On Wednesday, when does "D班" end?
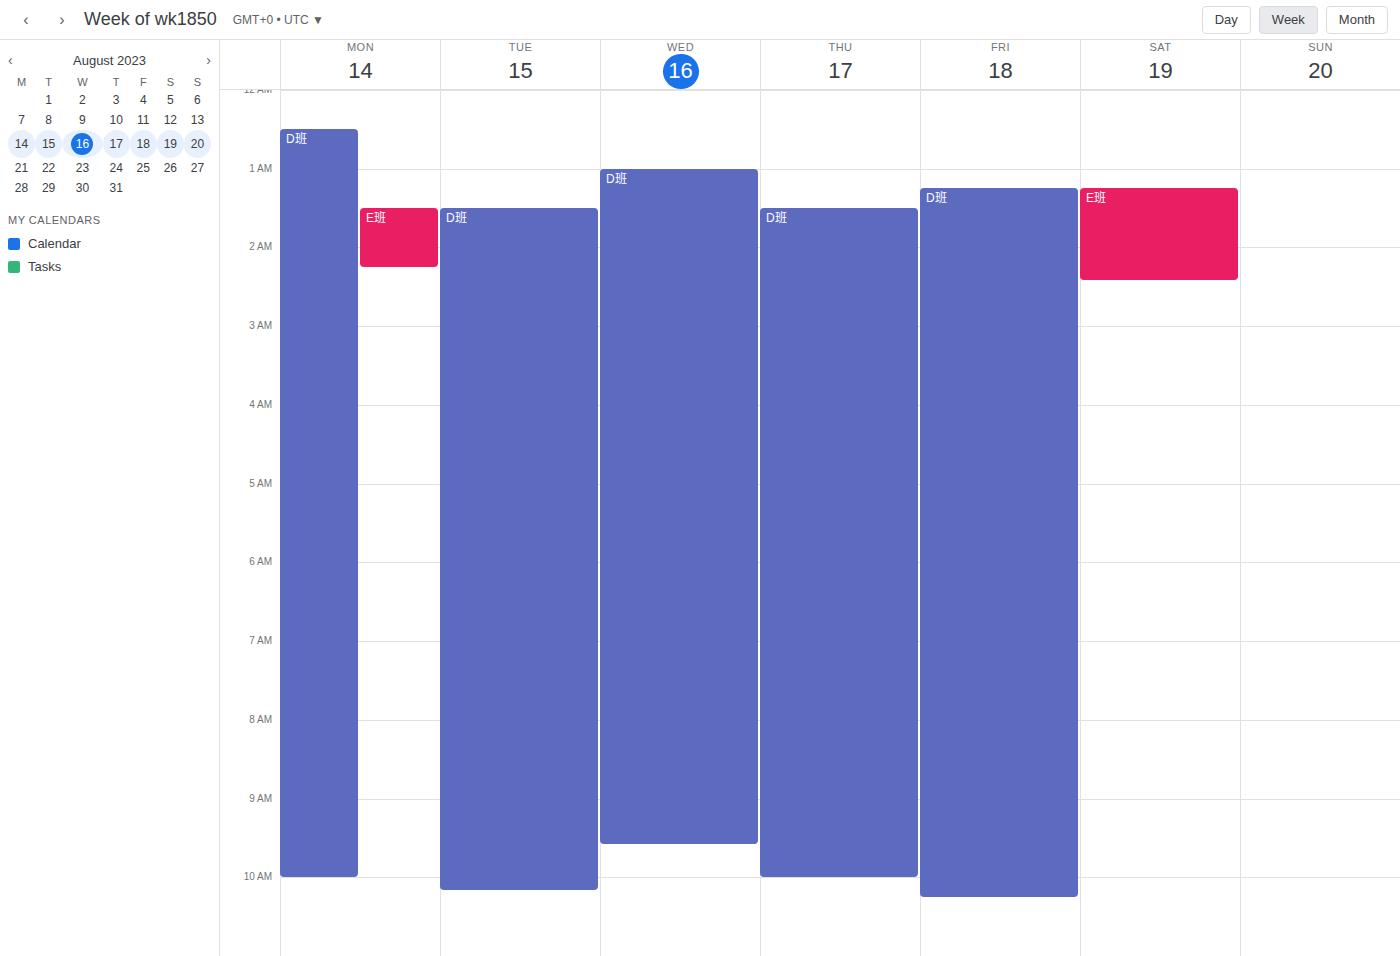
9:35 AM